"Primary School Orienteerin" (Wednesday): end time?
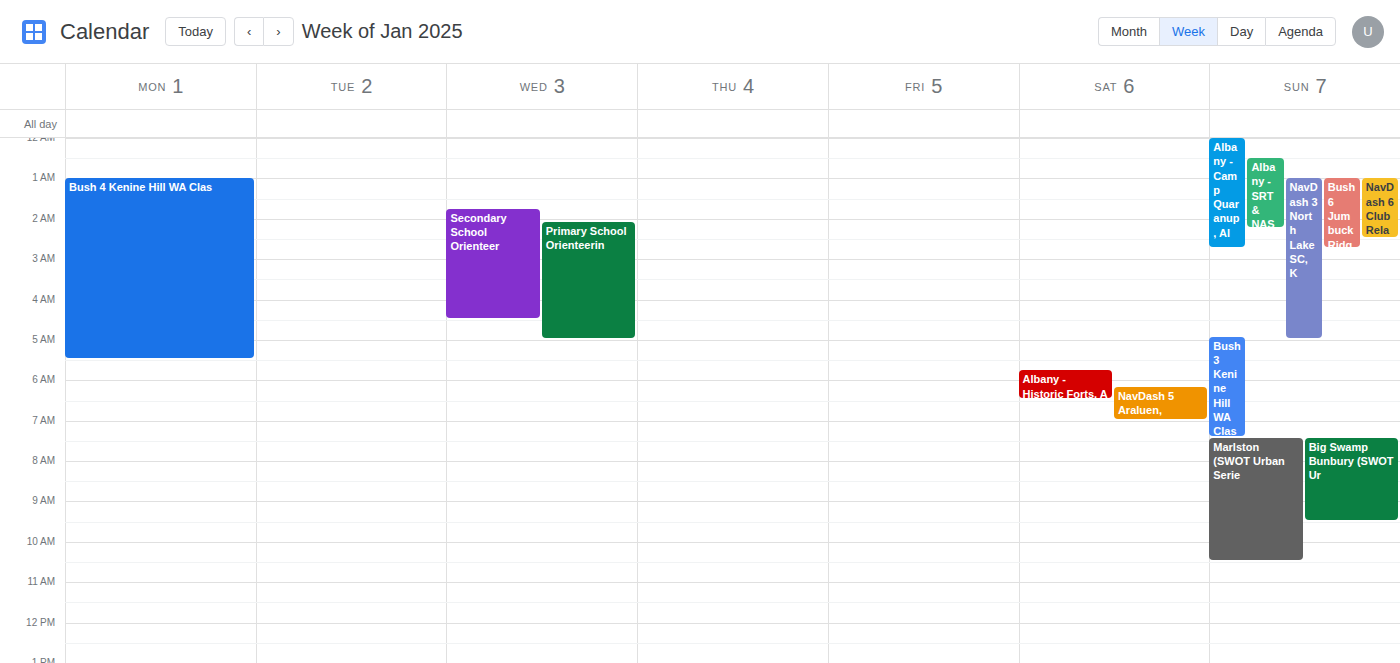
5:00 AM